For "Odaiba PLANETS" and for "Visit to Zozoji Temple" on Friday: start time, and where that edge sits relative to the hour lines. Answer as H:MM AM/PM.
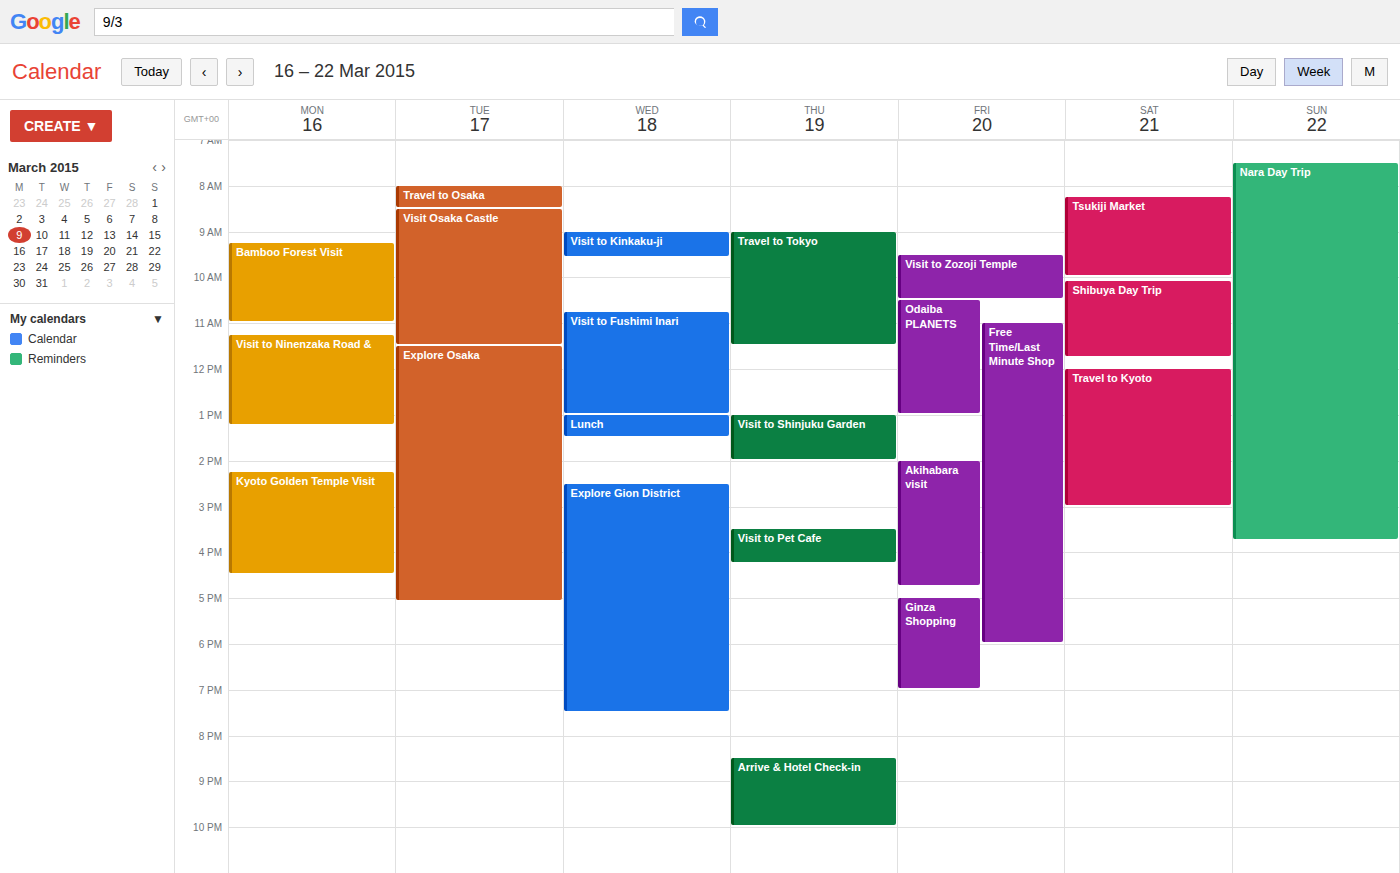
"Odaiba PLANETS": 10:30 AM, halfway between the 10 AM and 11 AM lines. "Visit to Zozoji Temple": 9:30 AM, halfway between the 9 AM and 10 AM lines.